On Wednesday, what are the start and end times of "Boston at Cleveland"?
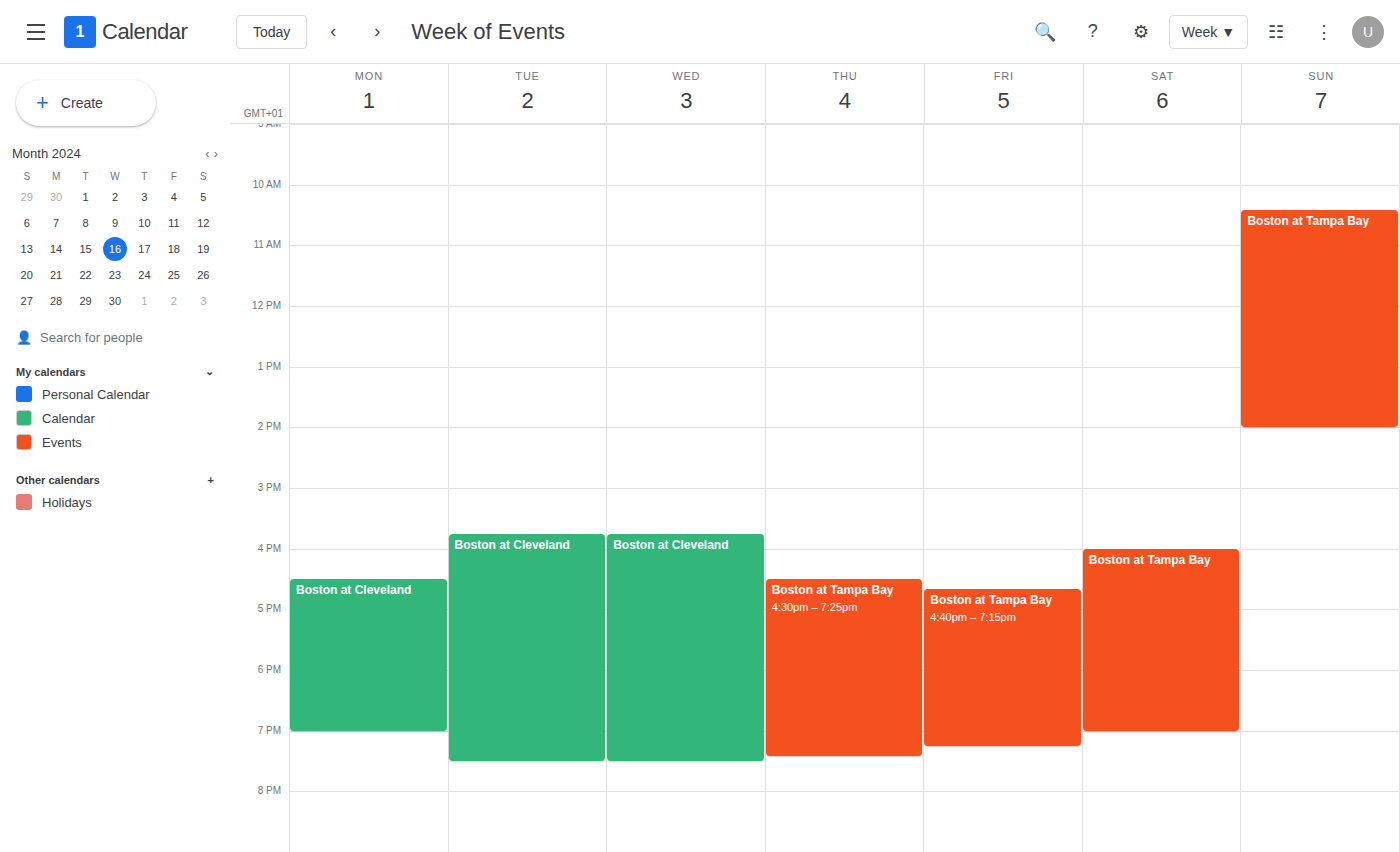
3:45 PM to 7:30 PM